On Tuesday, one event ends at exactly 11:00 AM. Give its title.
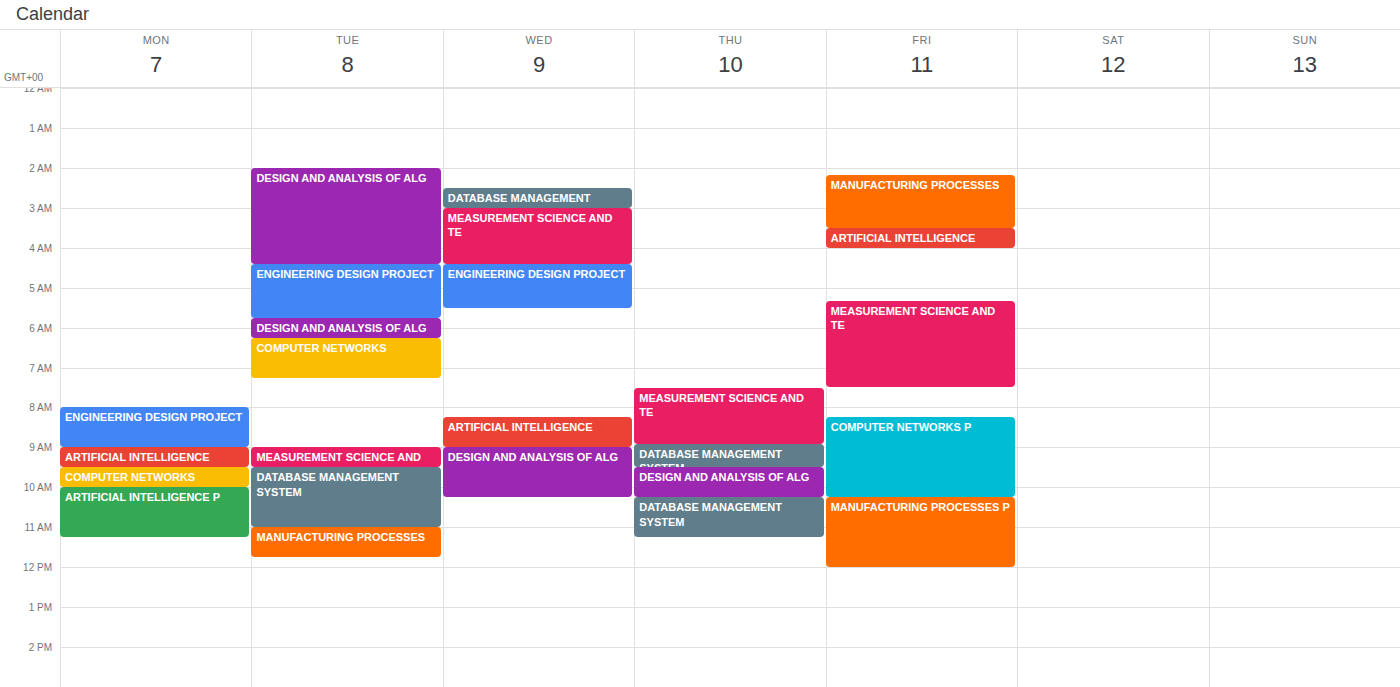
"DATABASE MANAGEMENT SYSTEM"